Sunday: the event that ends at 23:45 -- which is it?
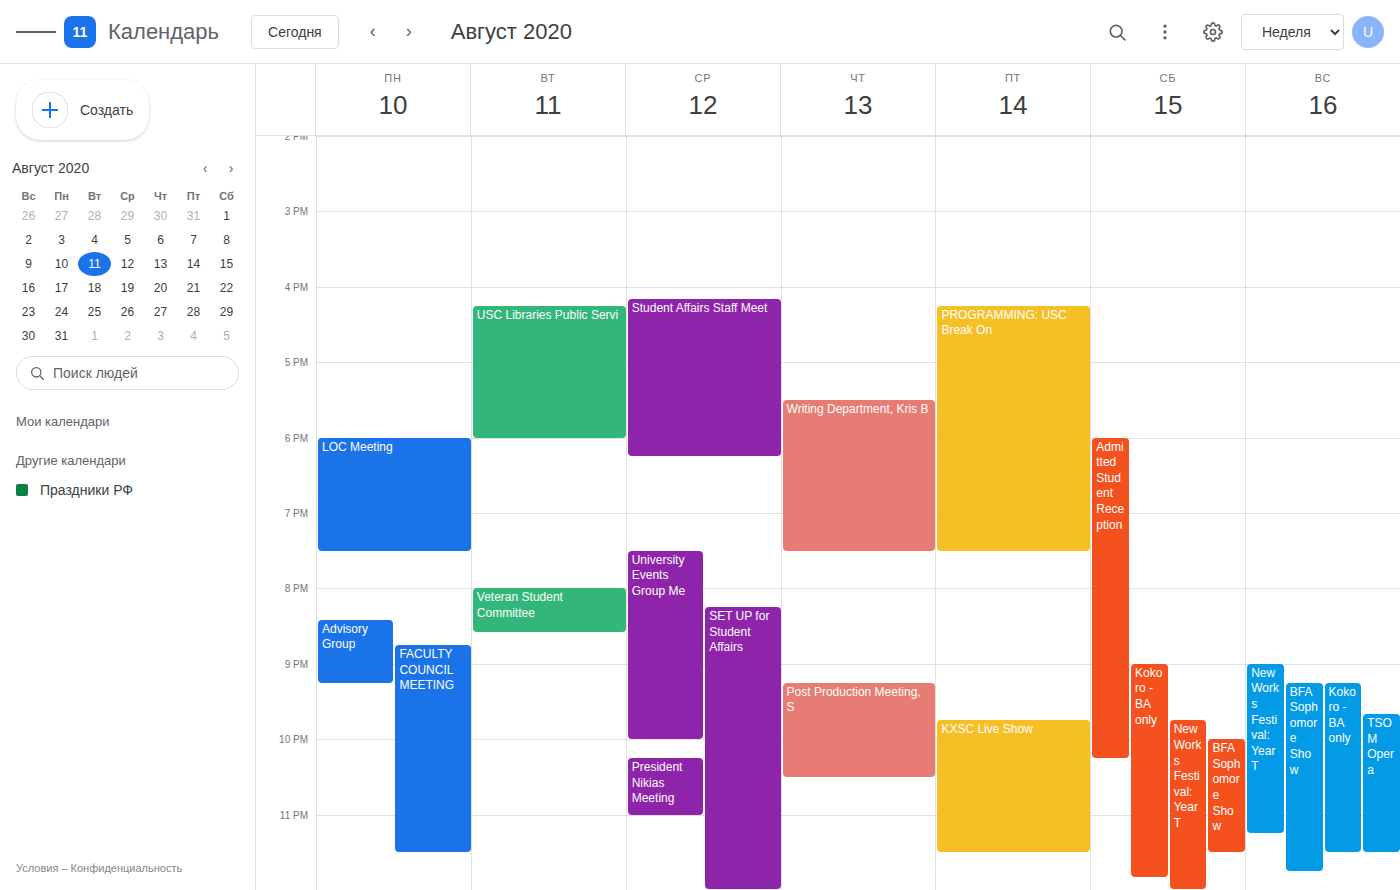
"BFA Sophomore Show"